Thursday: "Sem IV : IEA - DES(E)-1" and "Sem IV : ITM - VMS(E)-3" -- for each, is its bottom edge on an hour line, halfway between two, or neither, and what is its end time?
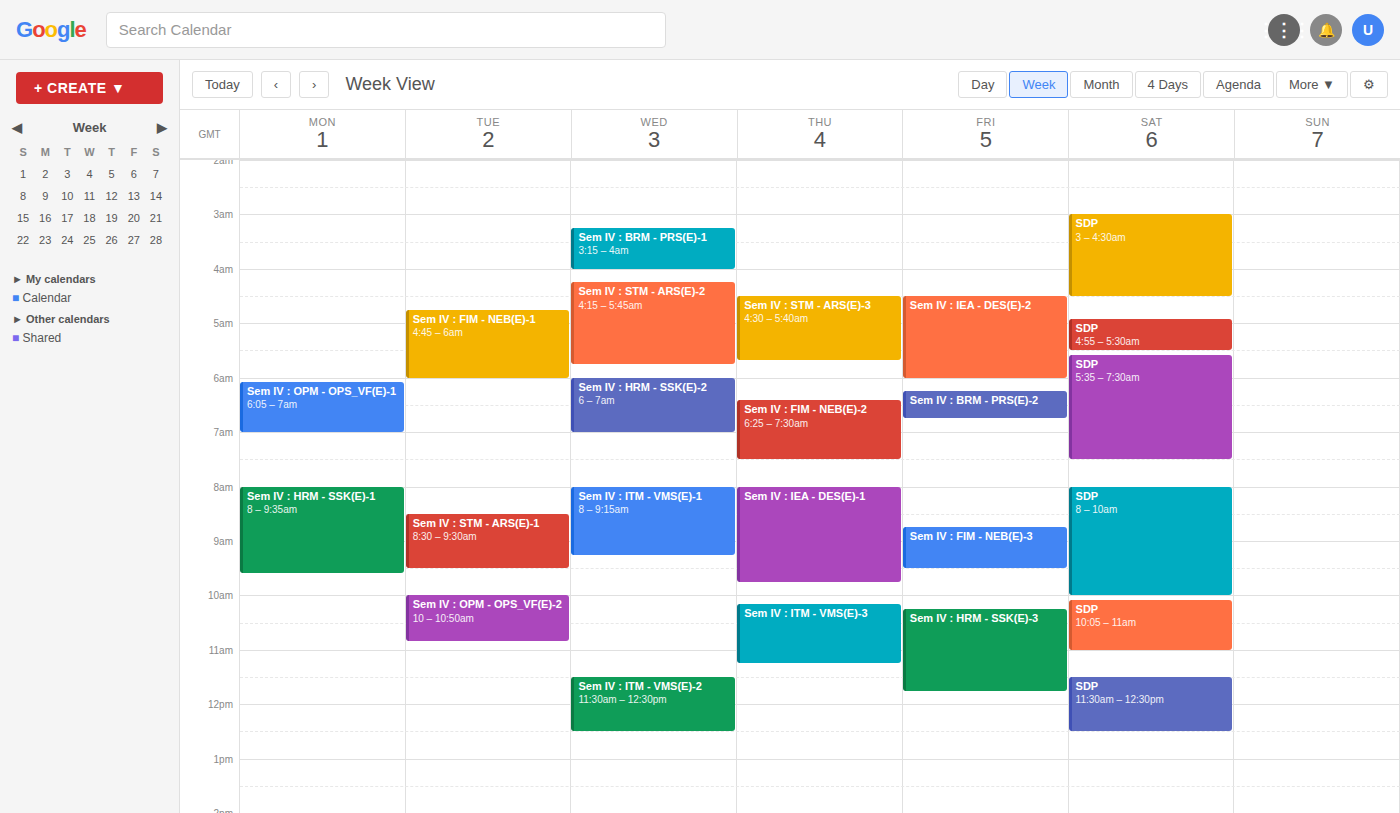
"Sem IV : IEA - DES(E)-1": 9:45 AM, neither: three quarters of the way from the 9 AM line to the 10 AM line. "Sem IV : ITM - VMS(E)-3": 11:15 AM, neither: a quarter of the way from the 11 AM line to the 12 PM line.